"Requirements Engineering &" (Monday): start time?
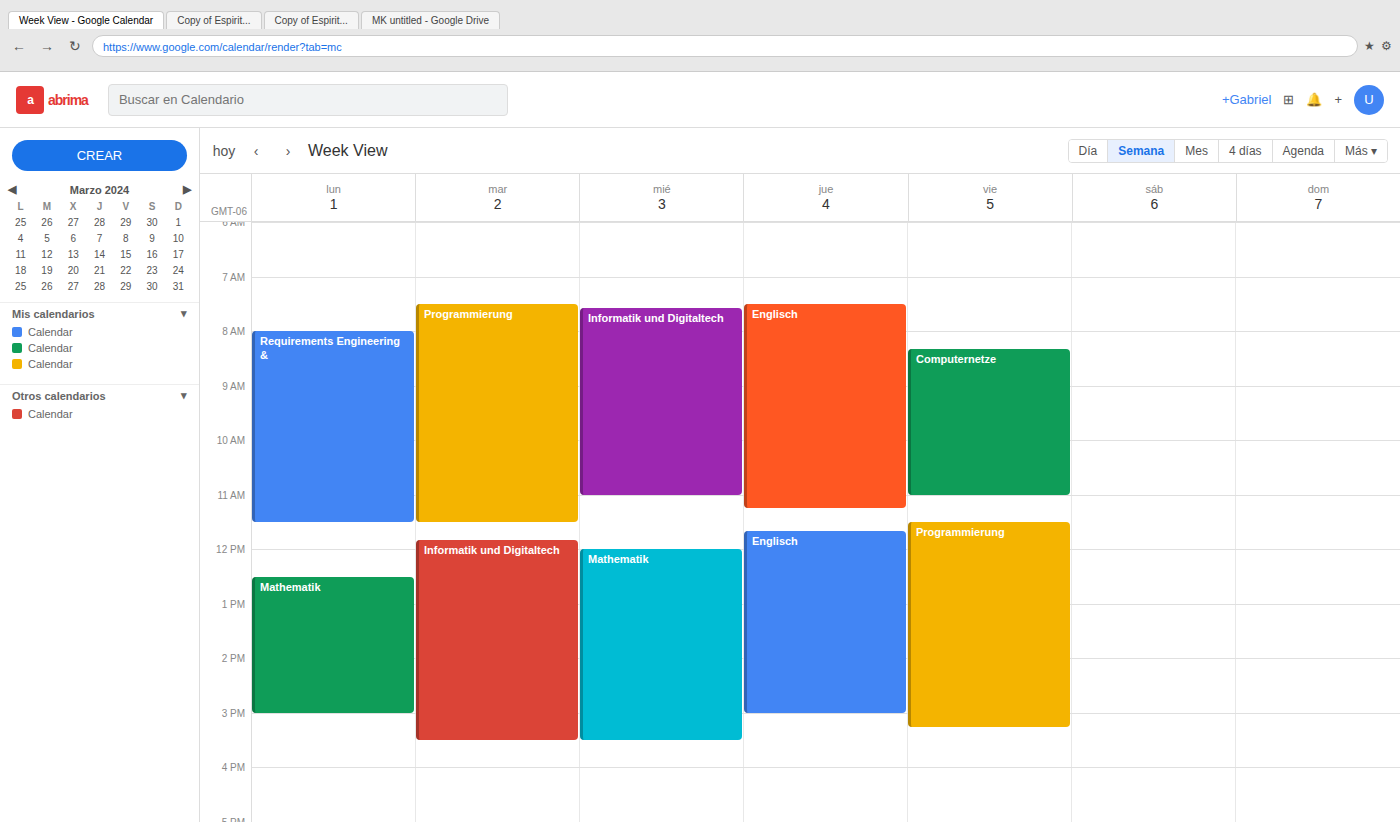
8:00 AM